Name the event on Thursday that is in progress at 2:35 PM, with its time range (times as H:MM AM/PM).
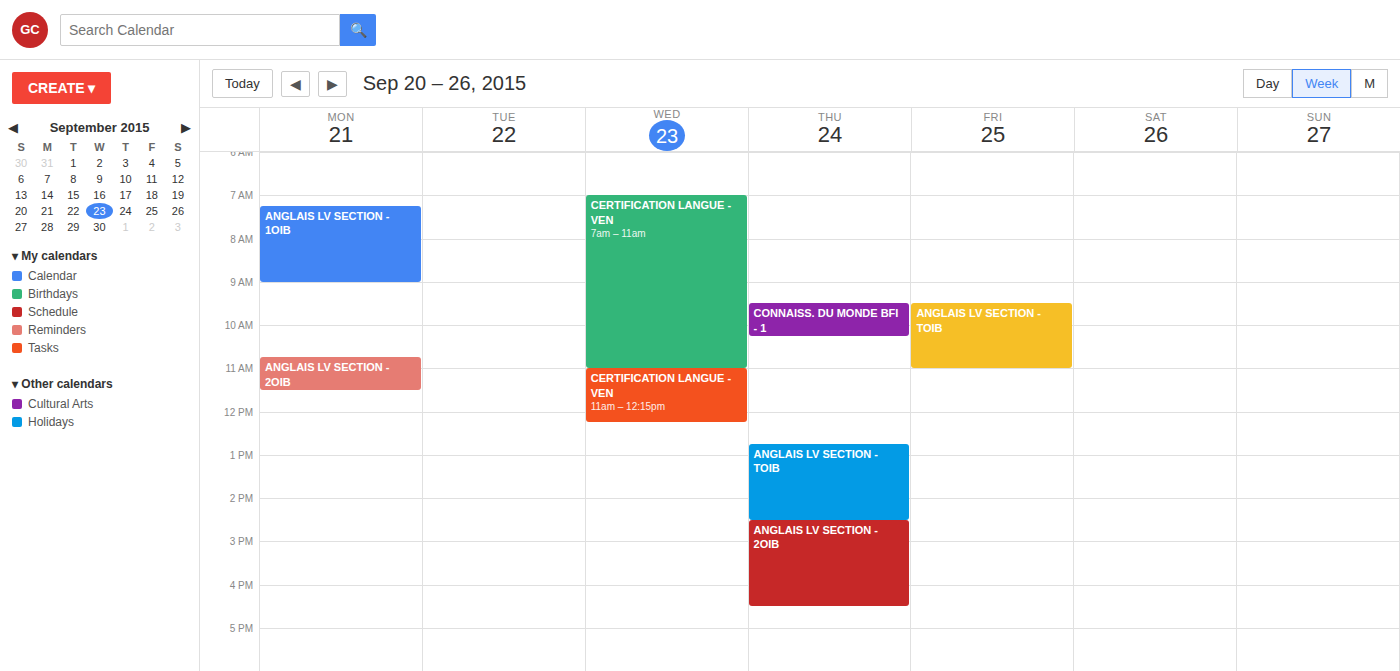
"ANGLAIS LV SECTION - 2OIB", 2:30 PM to 4:30 PM